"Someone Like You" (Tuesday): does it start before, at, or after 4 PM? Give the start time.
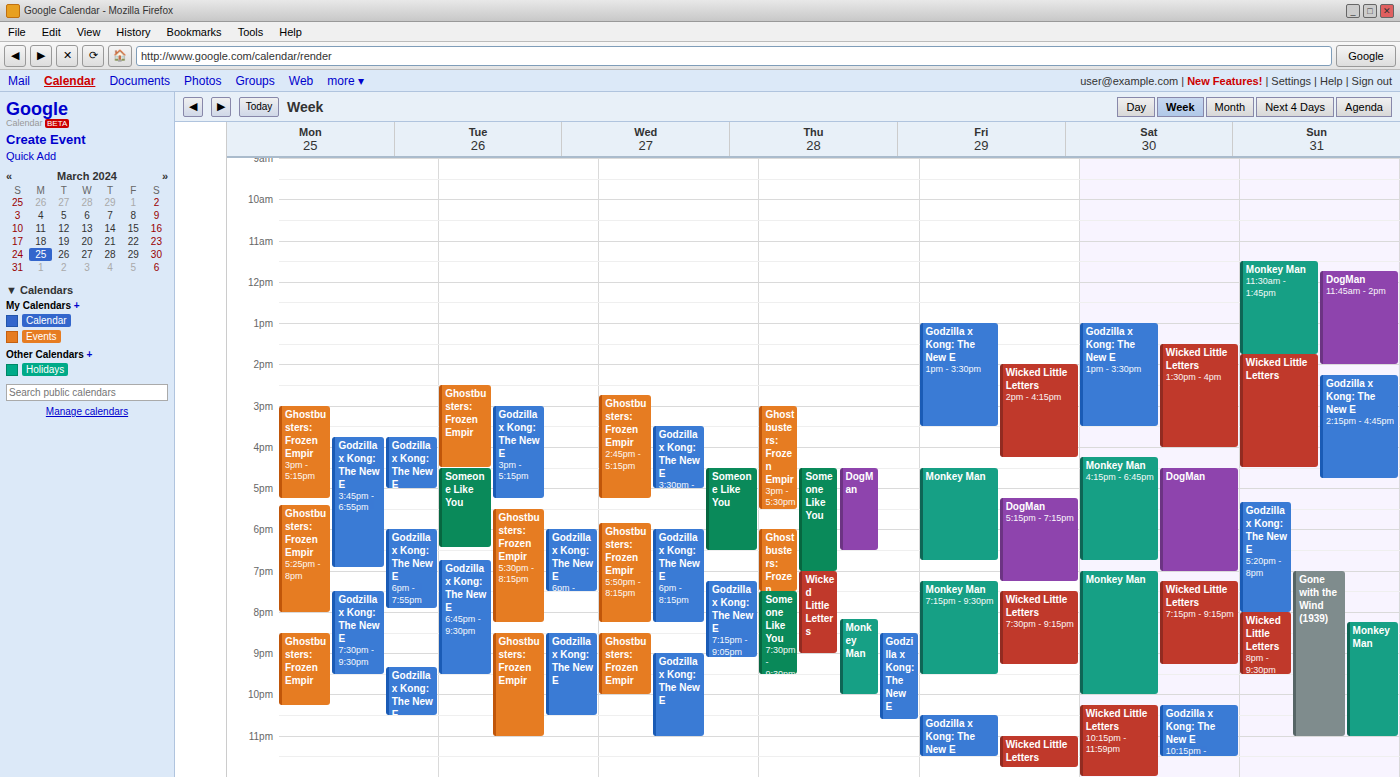
4:30 PM -- after 4 PM, 30 minutes below the 4 PM line.